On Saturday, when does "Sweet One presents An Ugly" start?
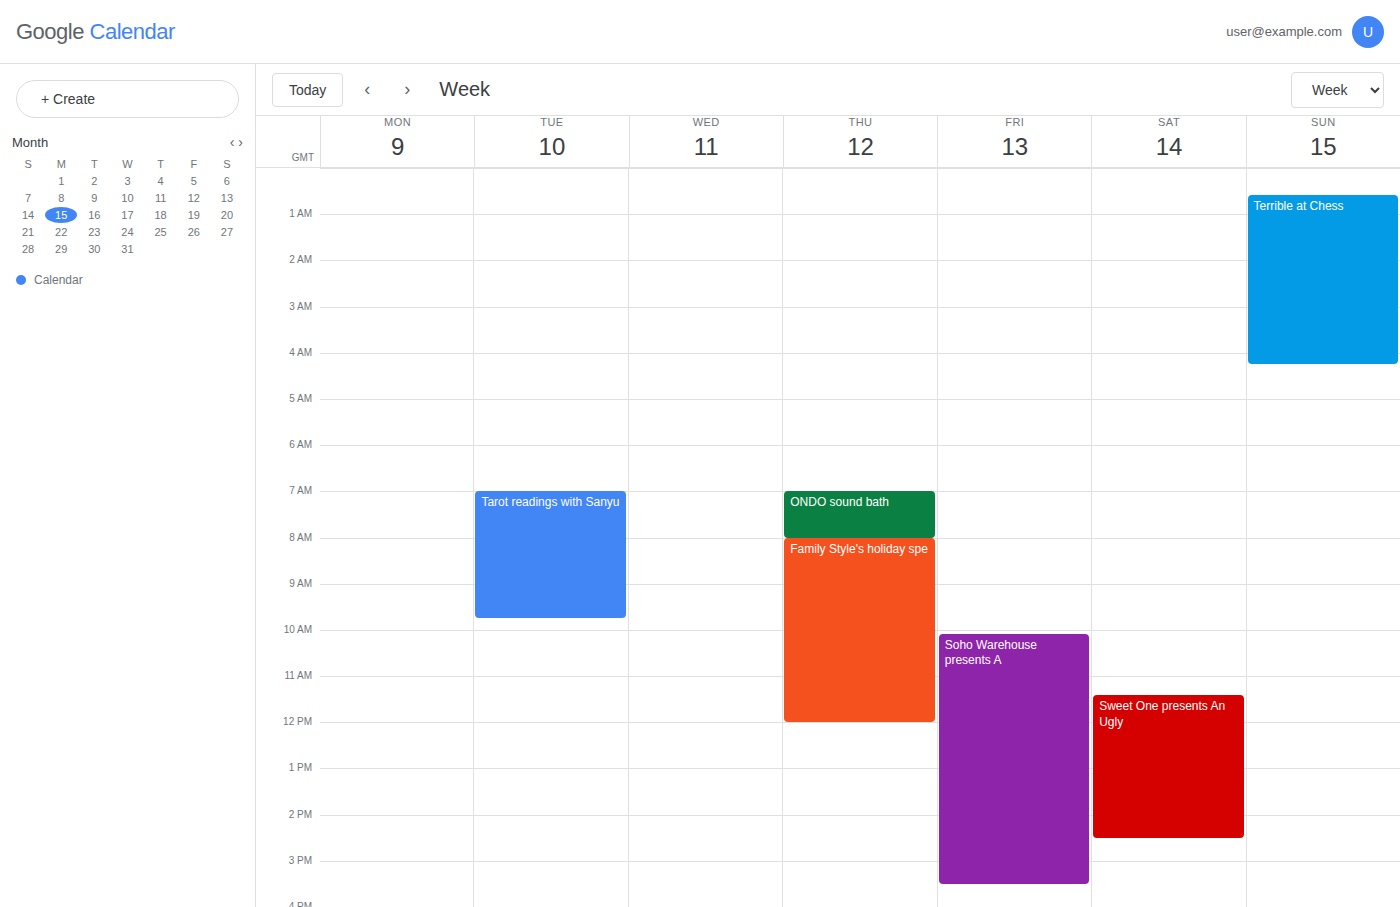
11:25